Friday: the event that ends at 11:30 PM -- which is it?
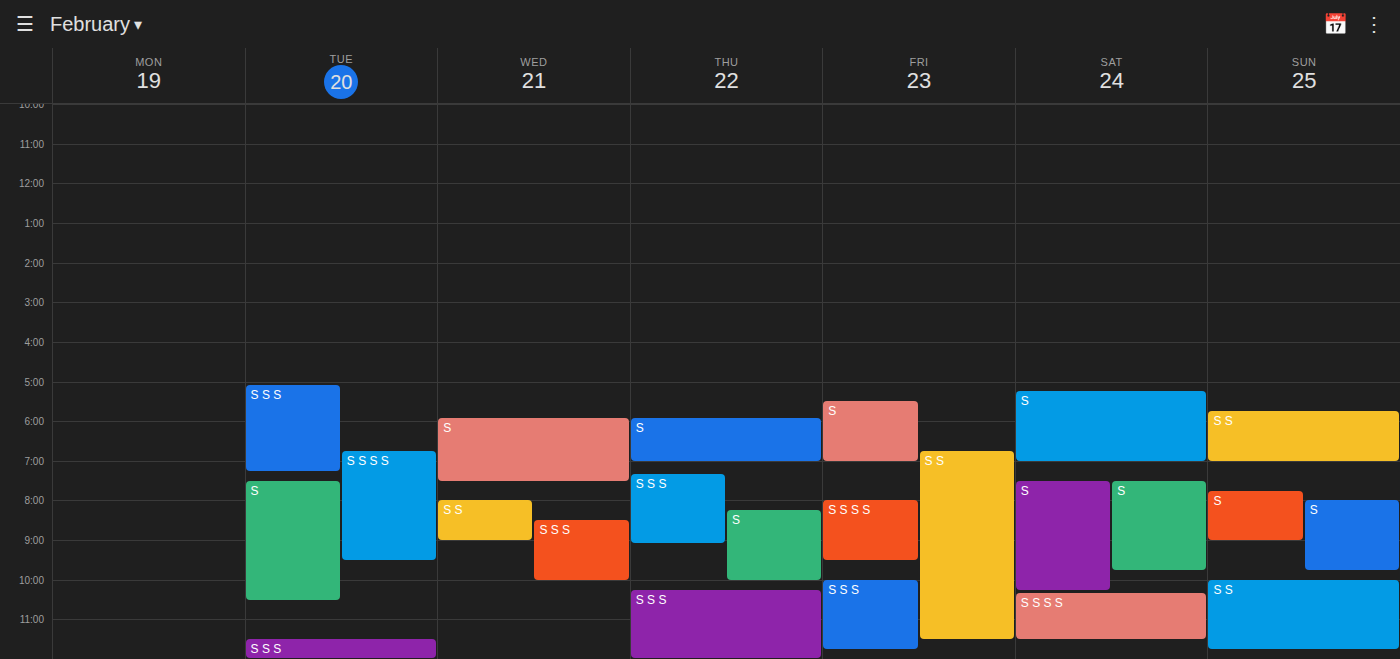
"S S"